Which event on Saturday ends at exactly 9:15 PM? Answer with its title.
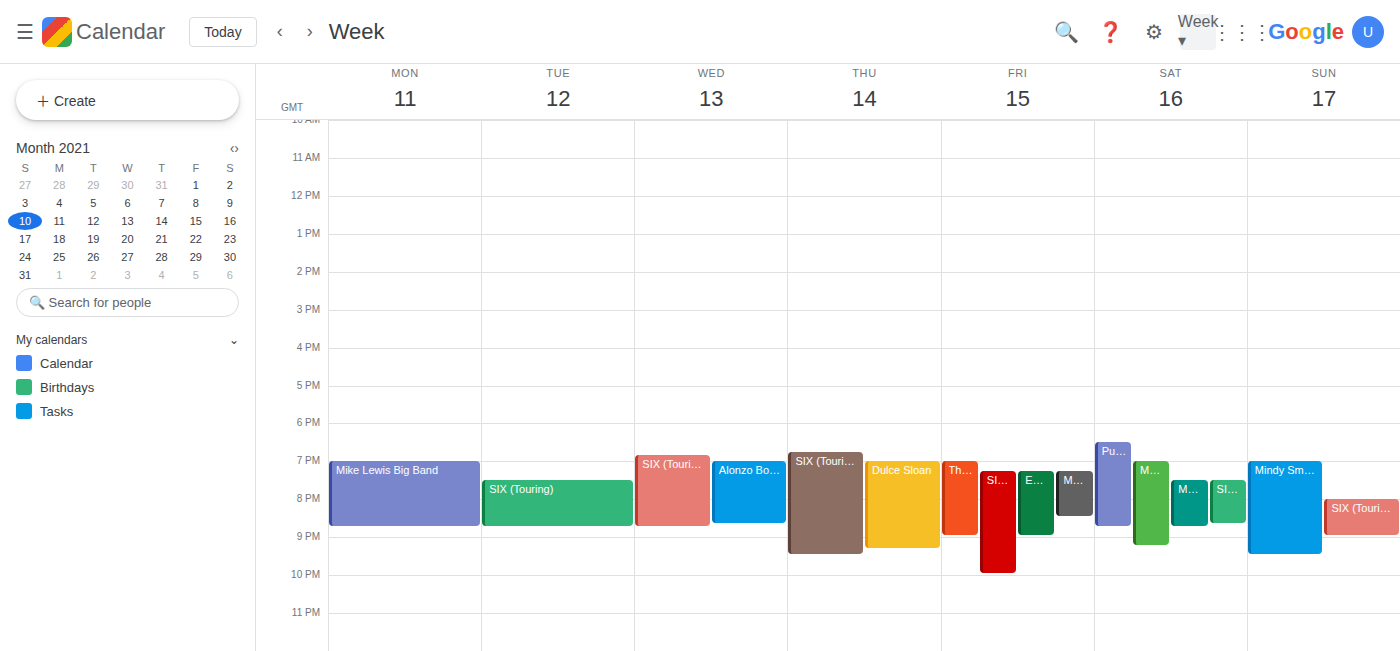
"MAOLI 'LAST SIP OF SUMMER"